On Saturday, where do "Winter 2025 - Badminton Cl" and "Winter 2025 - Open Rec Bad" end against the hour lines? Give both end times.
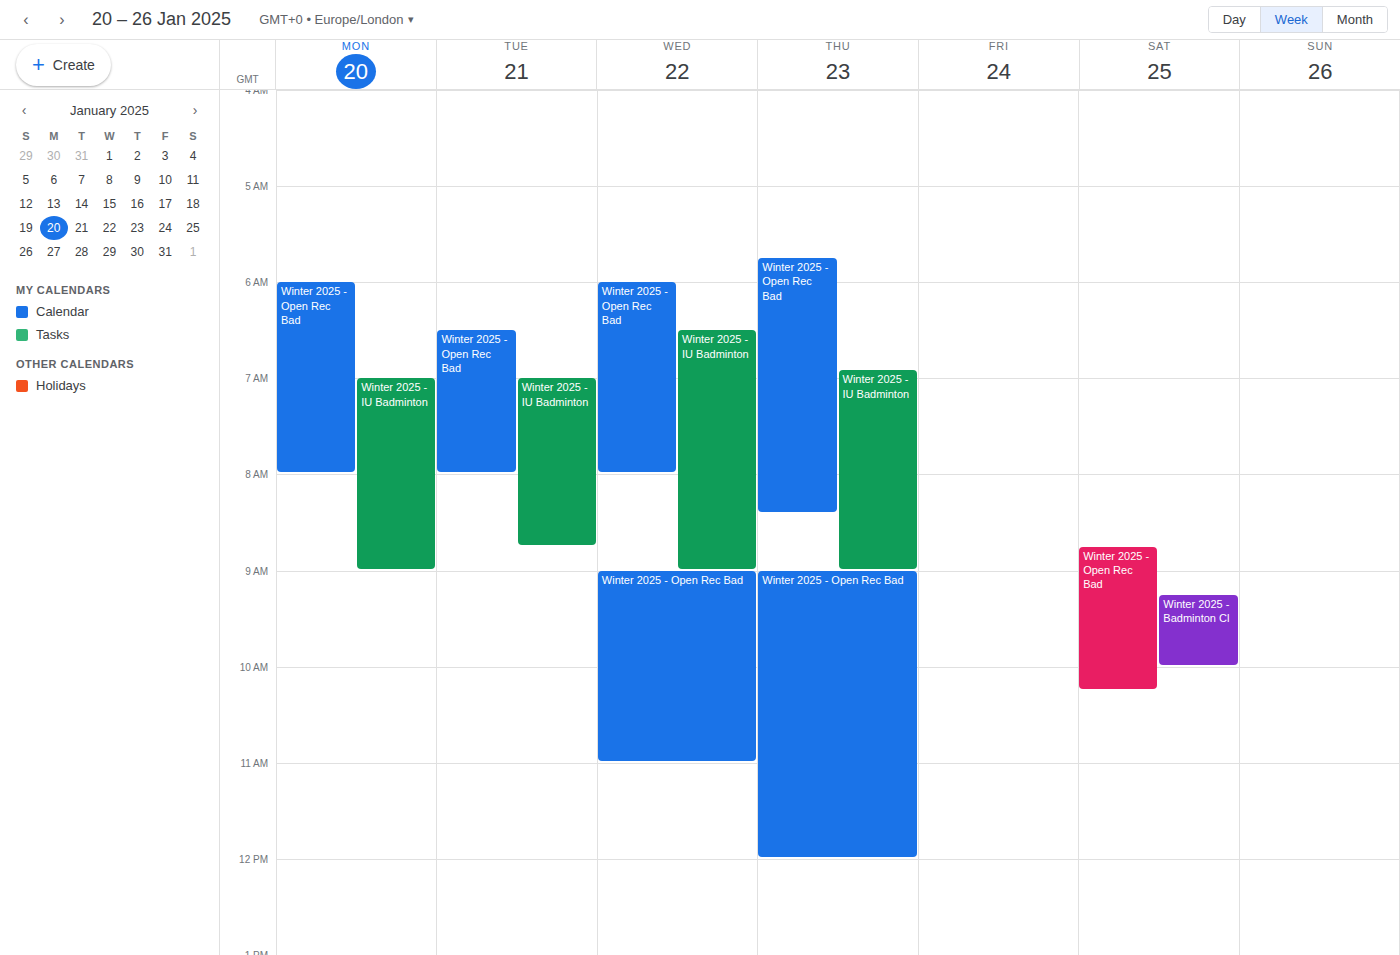
"Winter 2025 - Badminton Cl": 10:00 AM, exactly on the 10 AM line. "Winter 2025 - Open Rec Bad": 10:15 AM, neither: a quarter of the way from the 10 AM line to the 11 AM line.